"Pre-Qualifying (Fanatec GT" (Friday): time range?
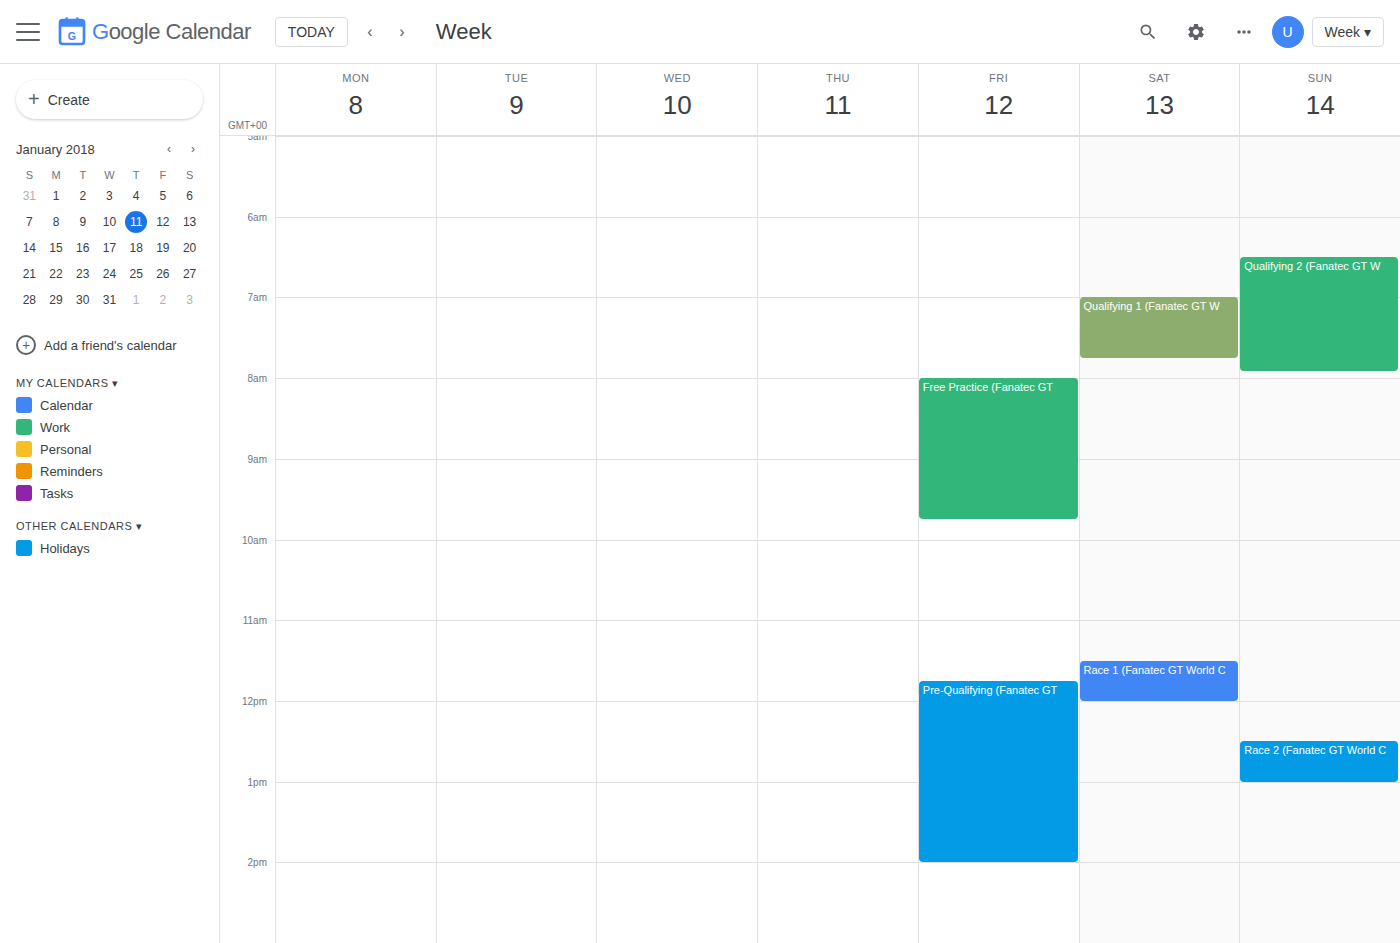
11:45 AM to 2:00 PM